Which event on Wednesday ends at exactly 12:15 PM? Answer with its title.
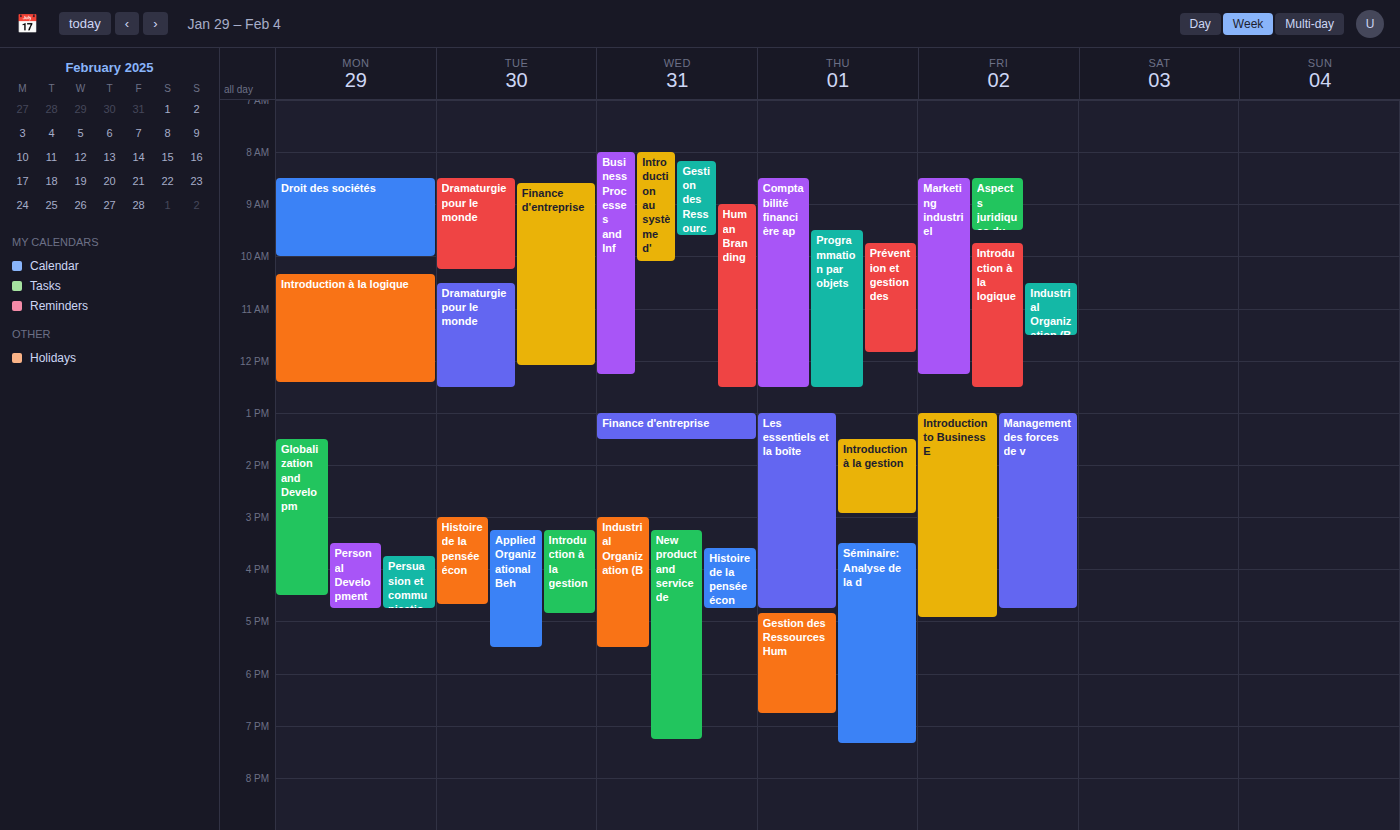
"Business Processes and Inf"